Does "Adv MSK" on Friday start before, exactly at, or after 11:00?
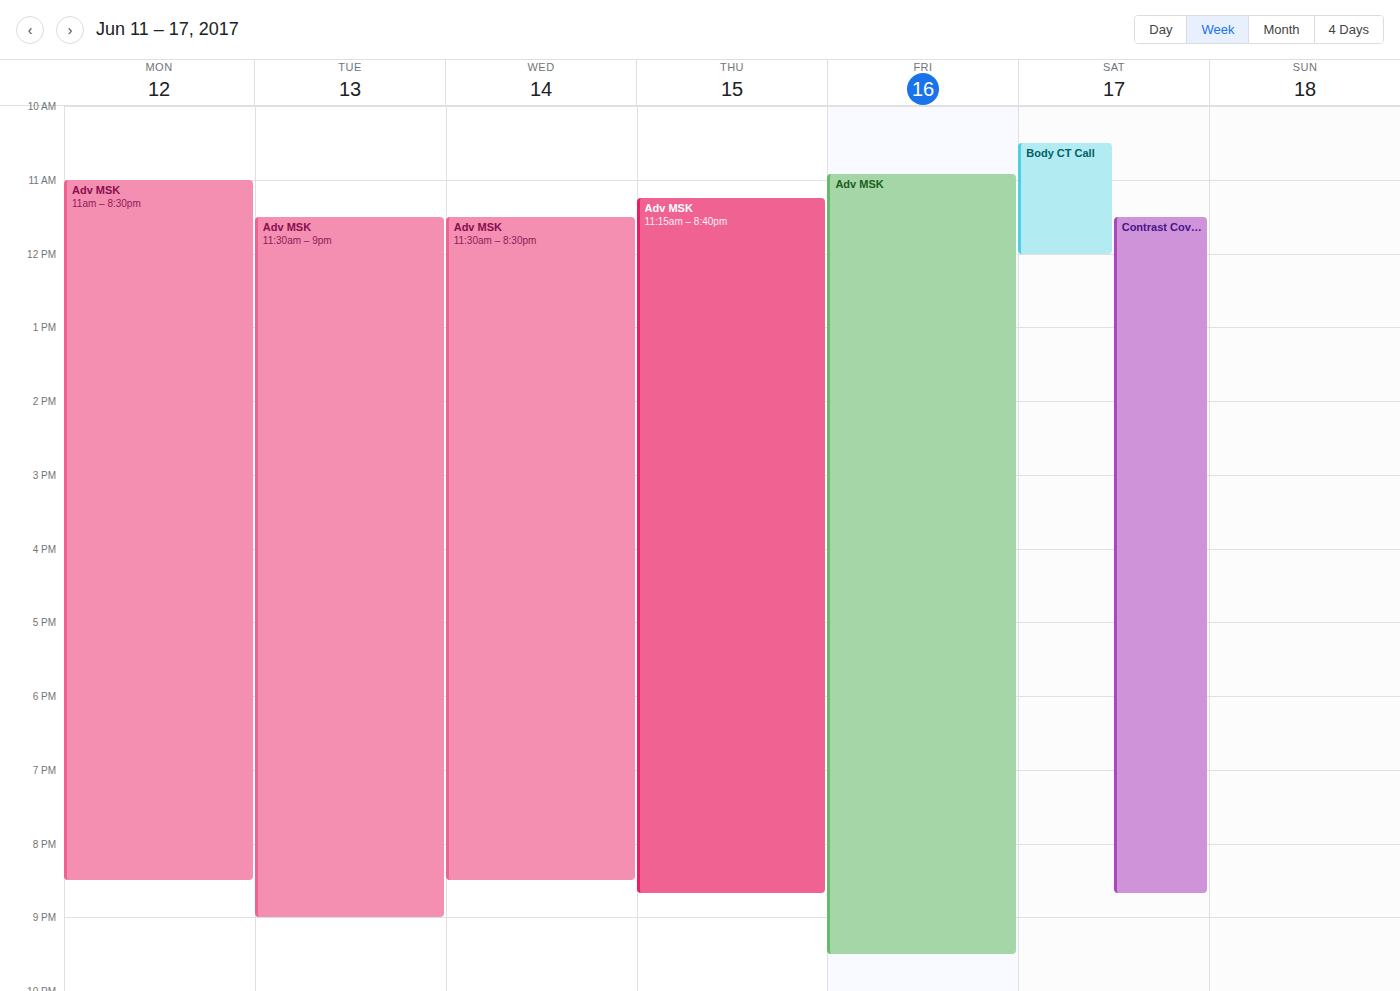
10:55 -- before 11:00, 5 minutes above the 11:00 line.